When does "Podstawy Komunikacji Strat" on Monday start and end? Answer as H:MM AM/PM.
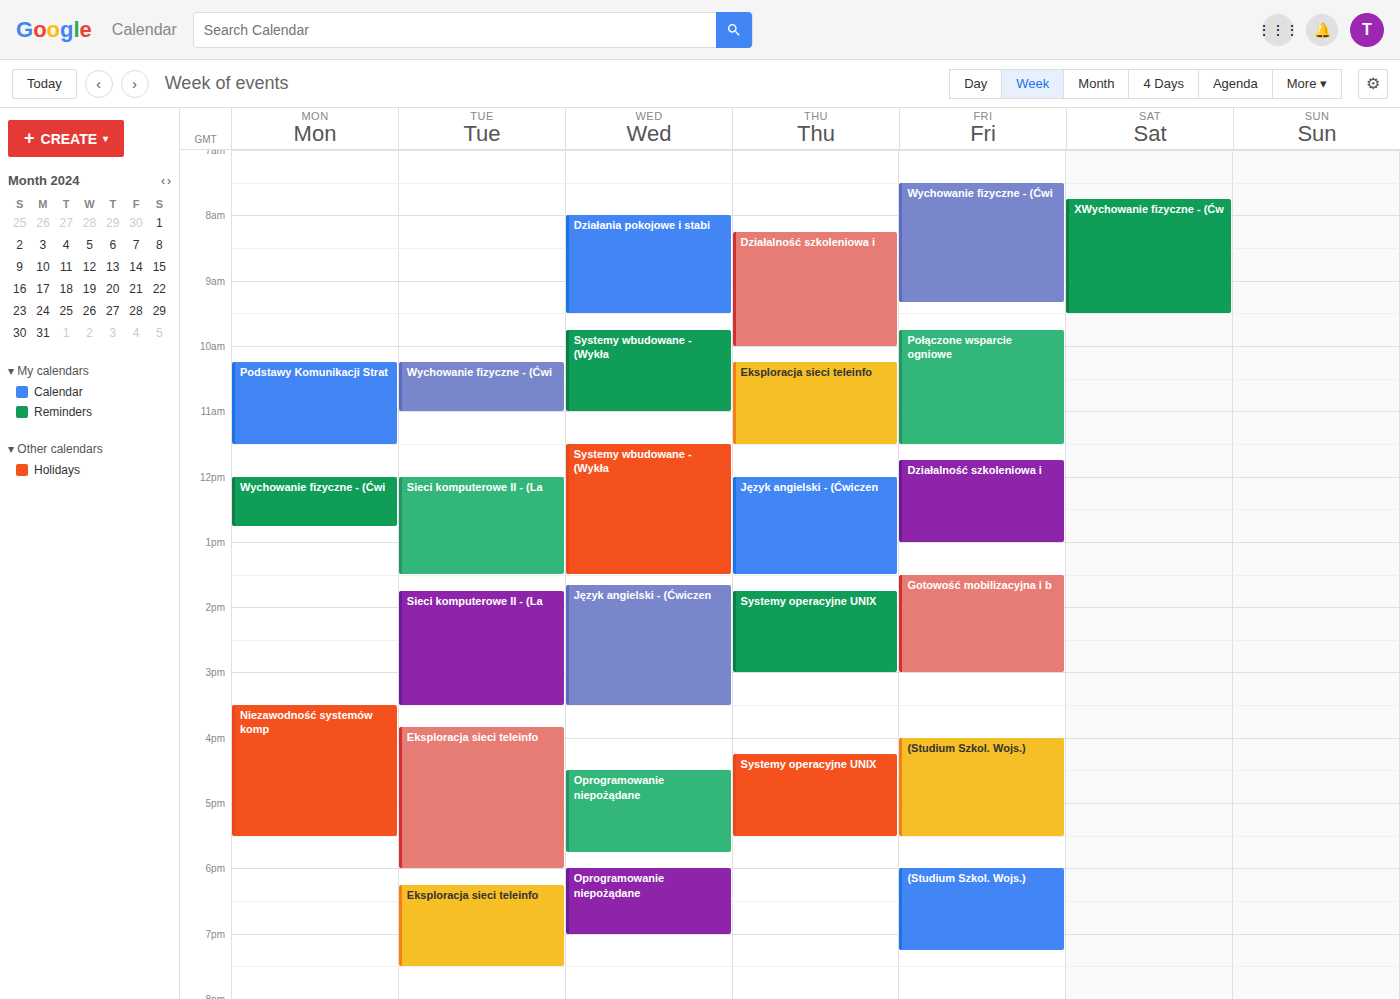
10:15 AM to 11:30 AM